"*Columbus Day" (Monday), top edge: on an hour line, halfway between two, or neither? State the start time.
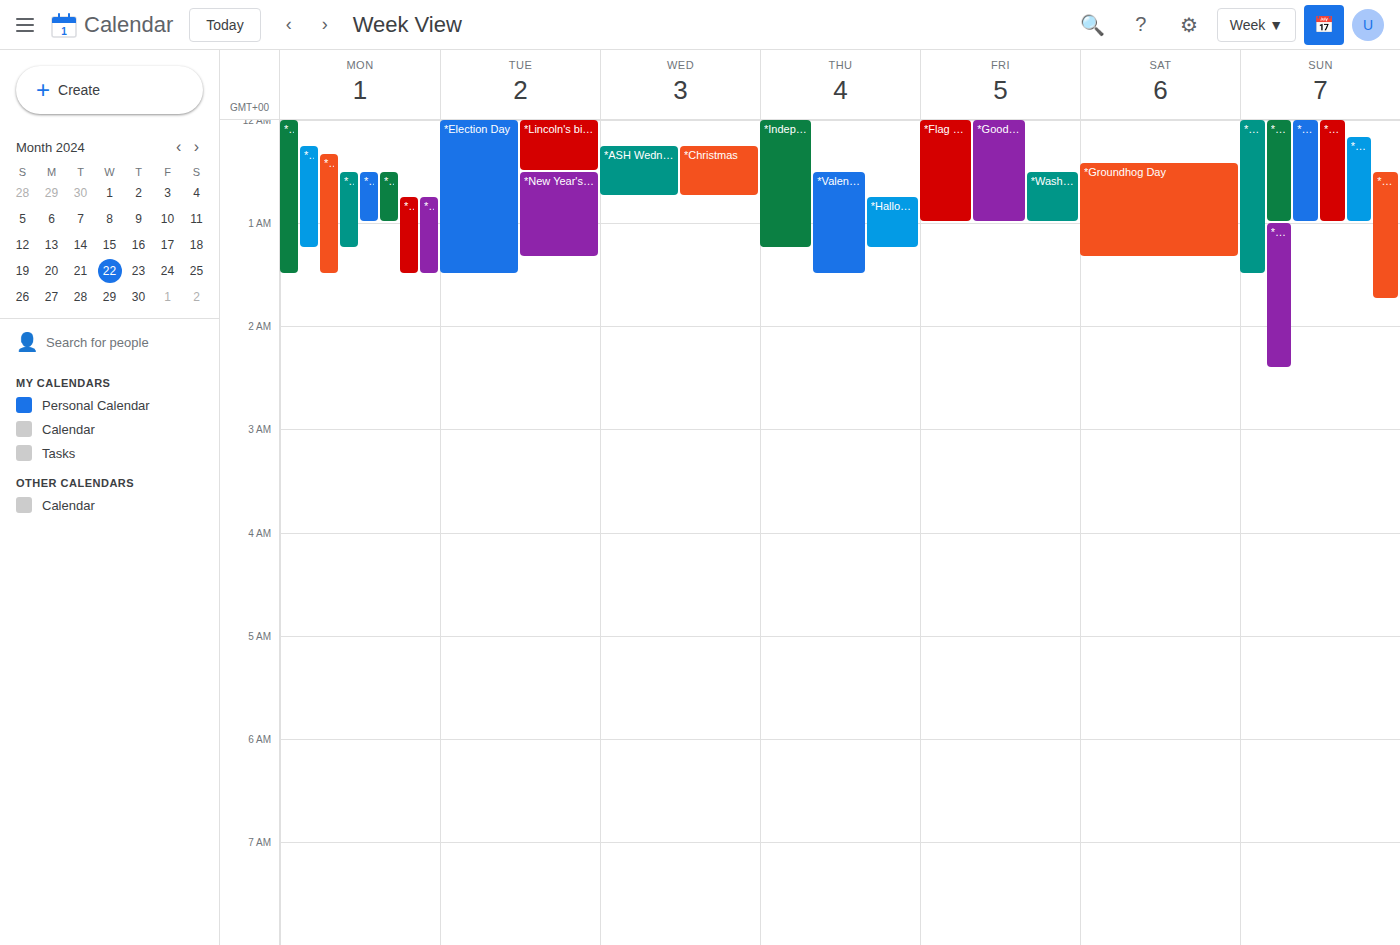
12:30 AM -- halfway between the 12 AM and 1 AM lines.